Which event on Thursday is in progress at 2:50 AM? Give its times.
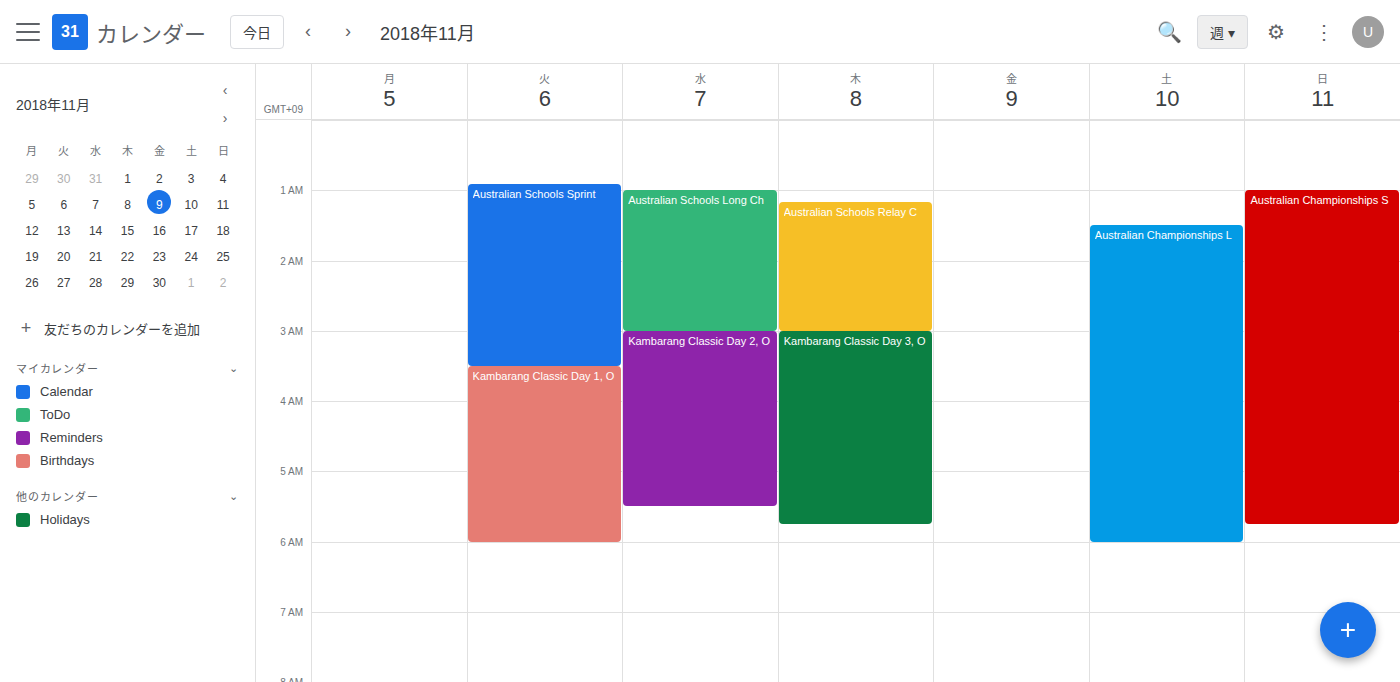
"Australian Schools Relay C", 1:10 AM to 3:00 AM